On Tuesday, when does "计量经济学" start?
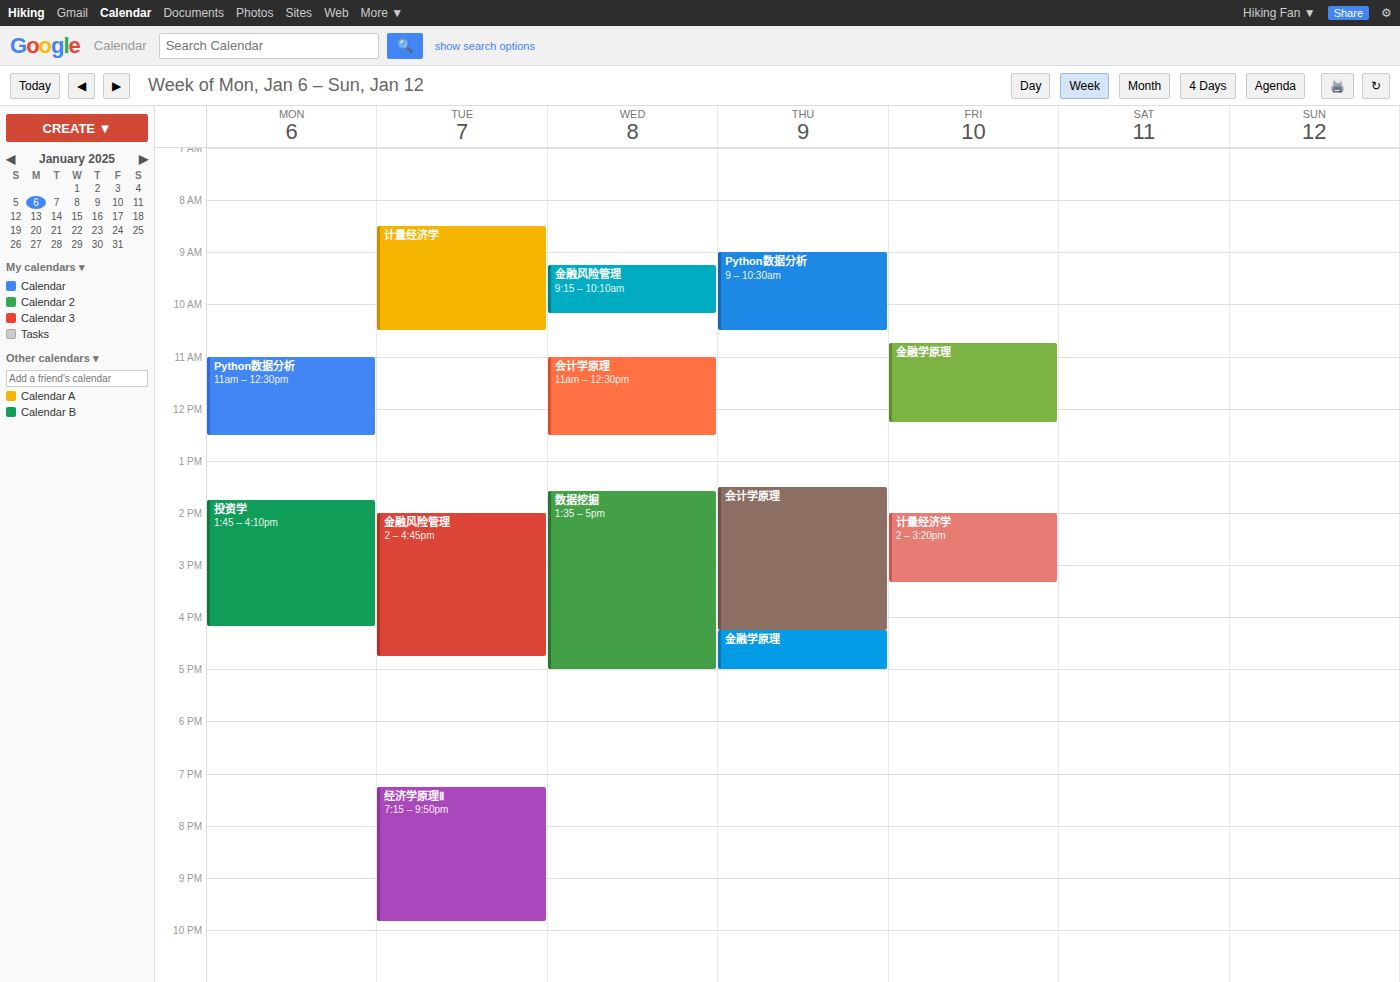
08:30